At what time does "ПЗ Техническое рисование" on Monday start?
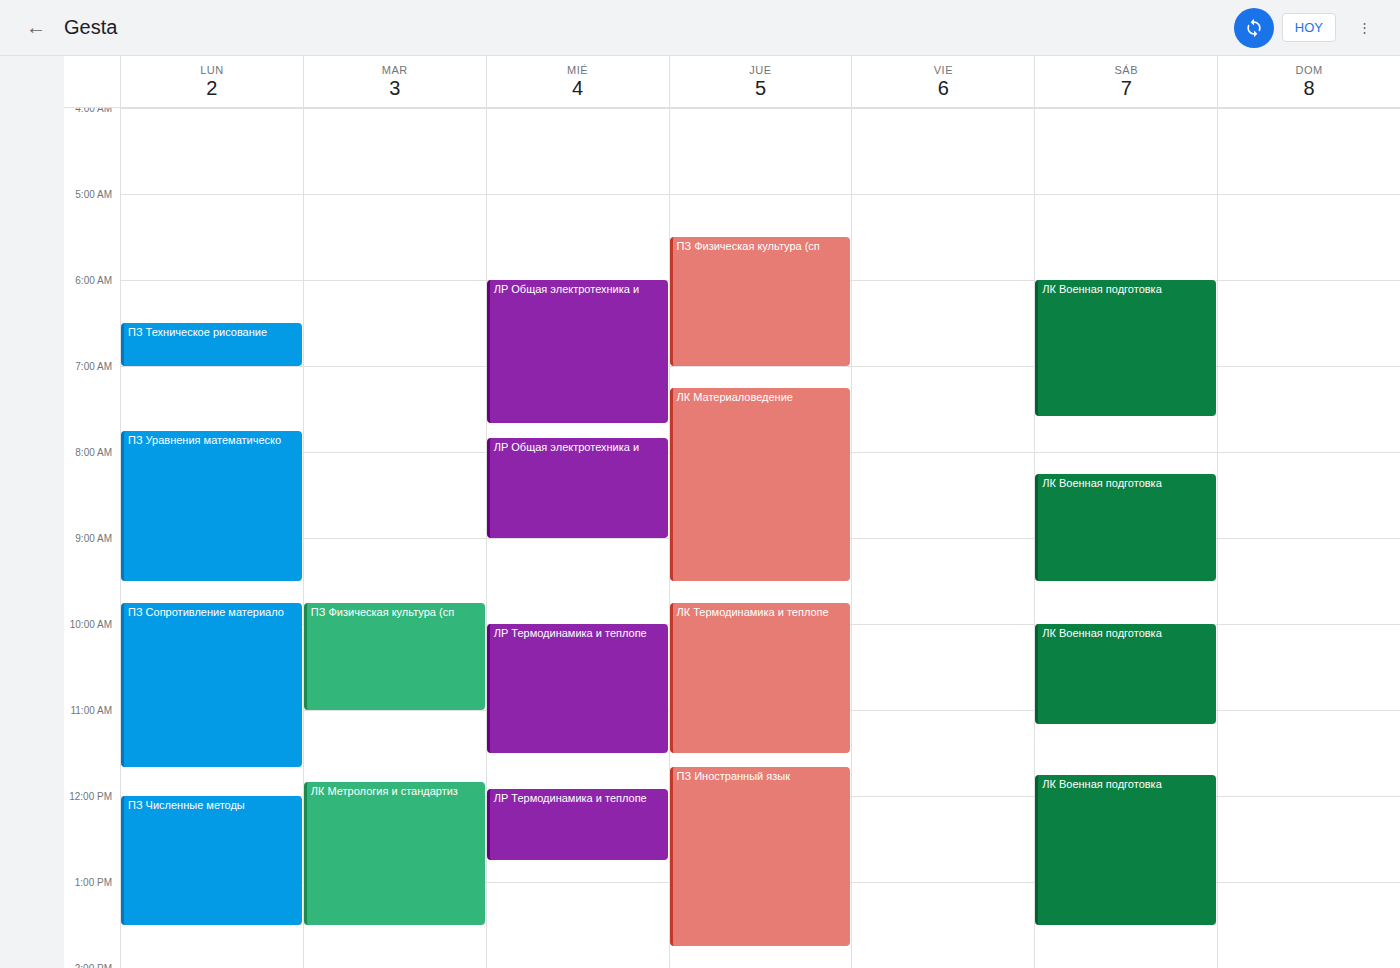
6:30 AM